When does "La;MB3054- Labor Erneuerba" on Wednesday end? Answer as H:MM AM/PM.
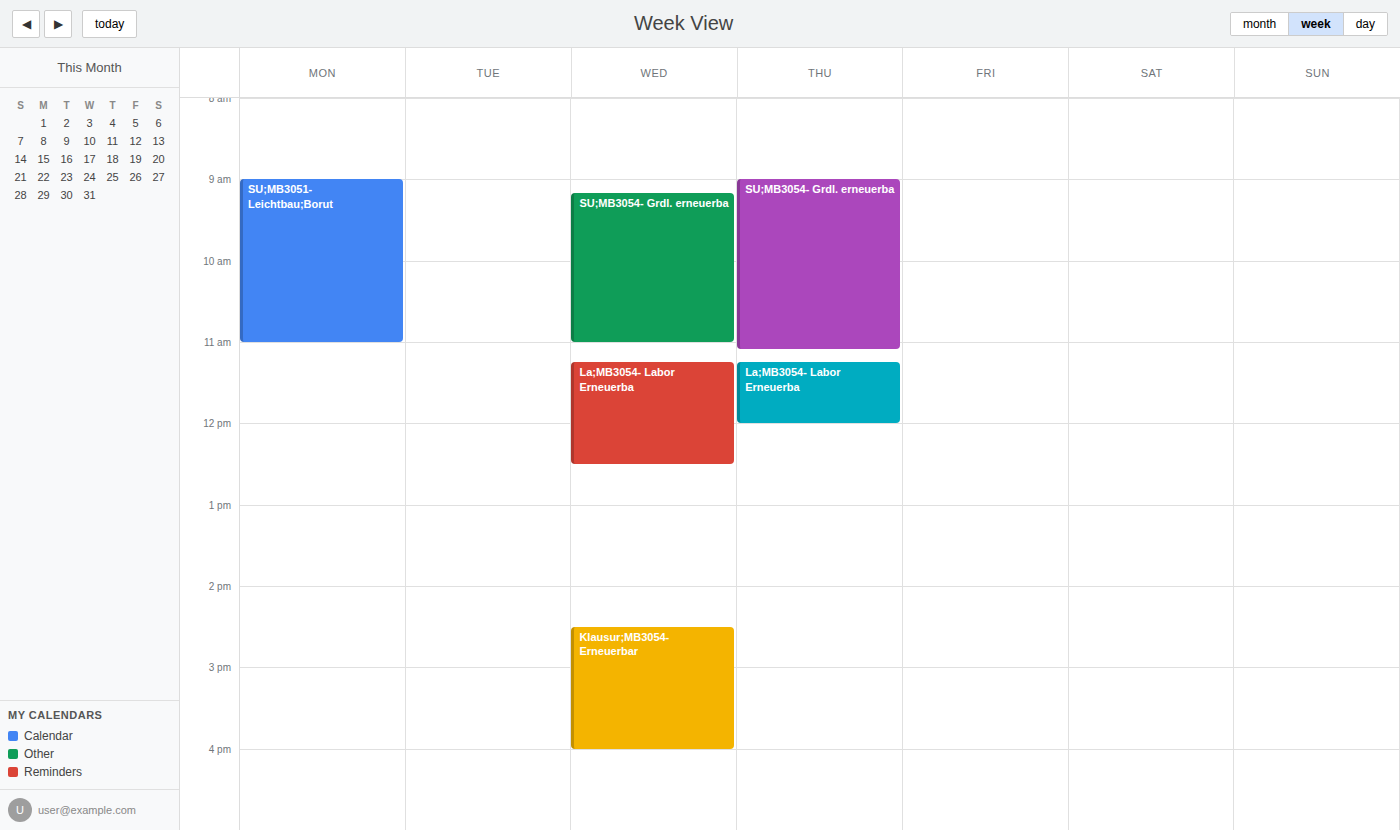
12:30 PM